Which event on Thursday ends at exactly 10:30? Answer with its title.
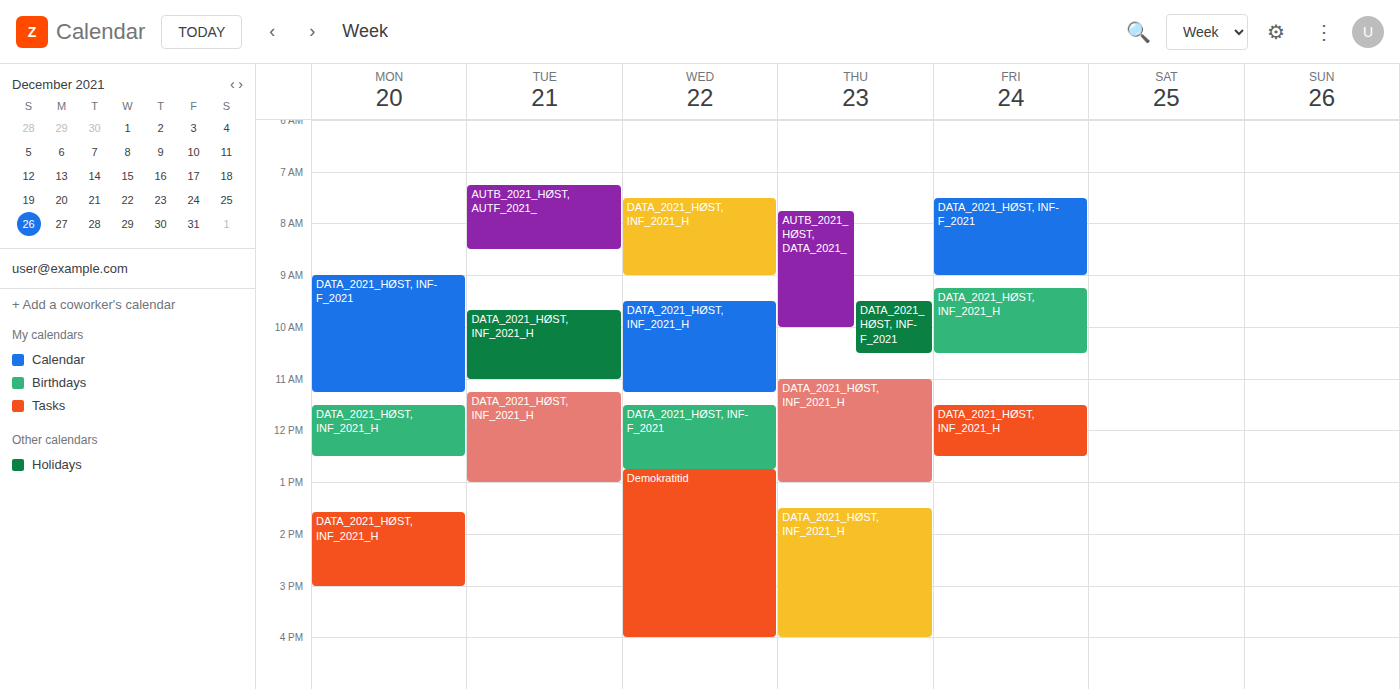
"DATA_2021_HØST, INF-F_2021"